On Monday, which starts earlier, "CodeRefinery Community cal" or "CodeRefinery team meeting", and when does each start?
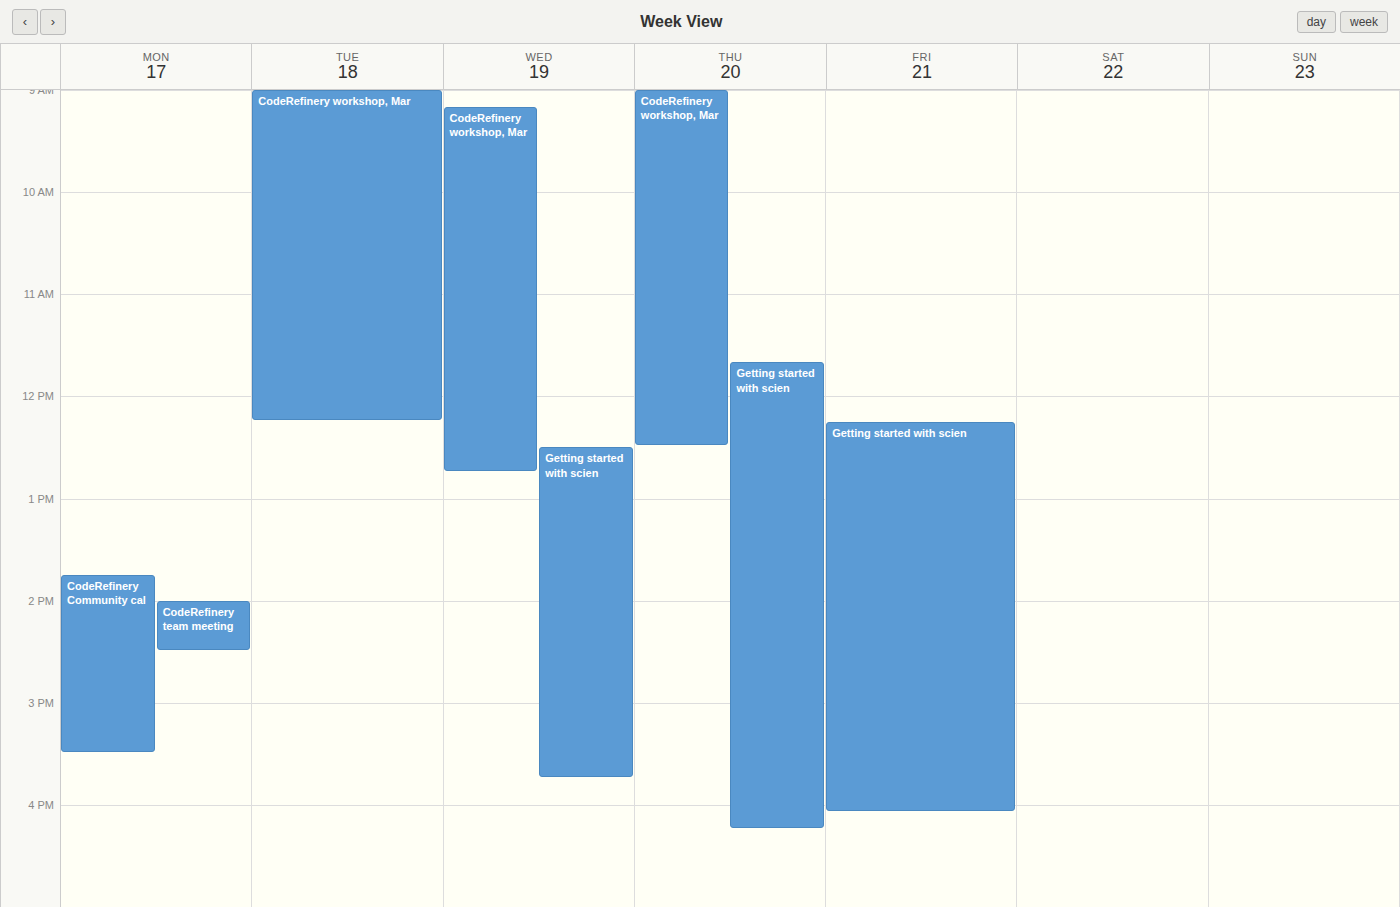
"CodeRefinery Community cal" 1:45 PM; "CodeRefinery team meeting" 2:00 PM.